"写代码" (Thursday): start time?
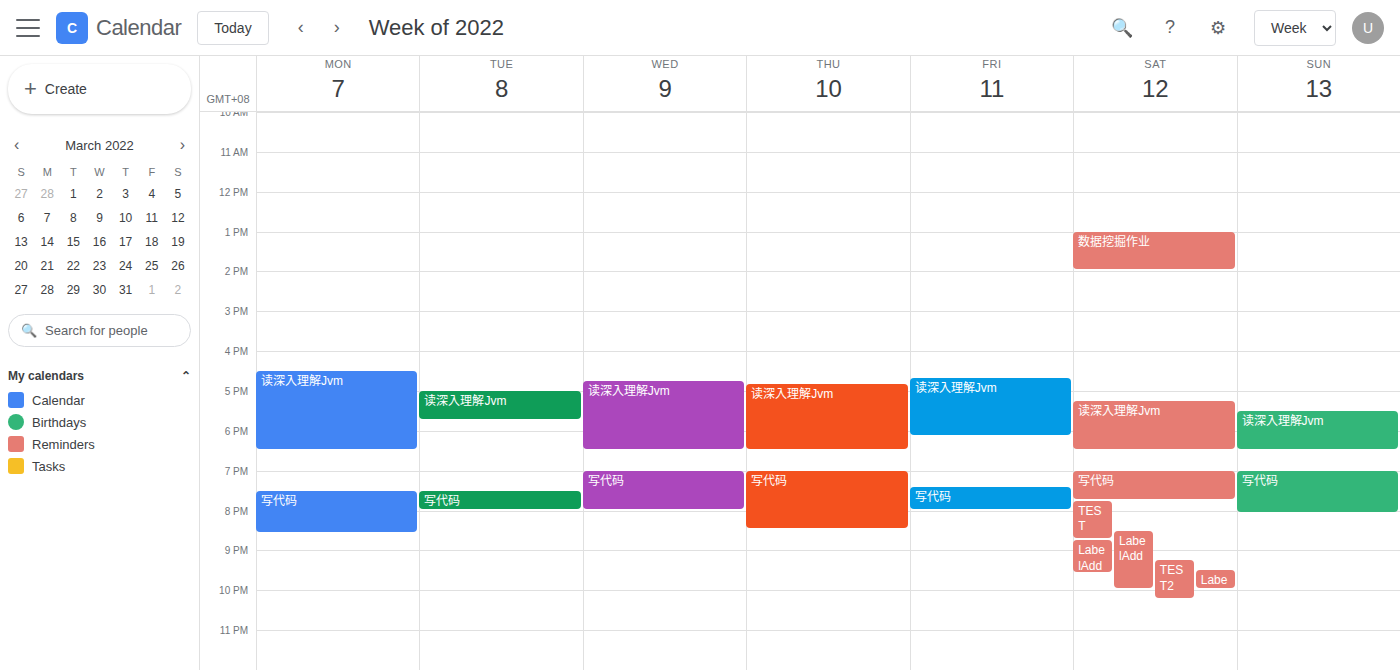
7:00 PM